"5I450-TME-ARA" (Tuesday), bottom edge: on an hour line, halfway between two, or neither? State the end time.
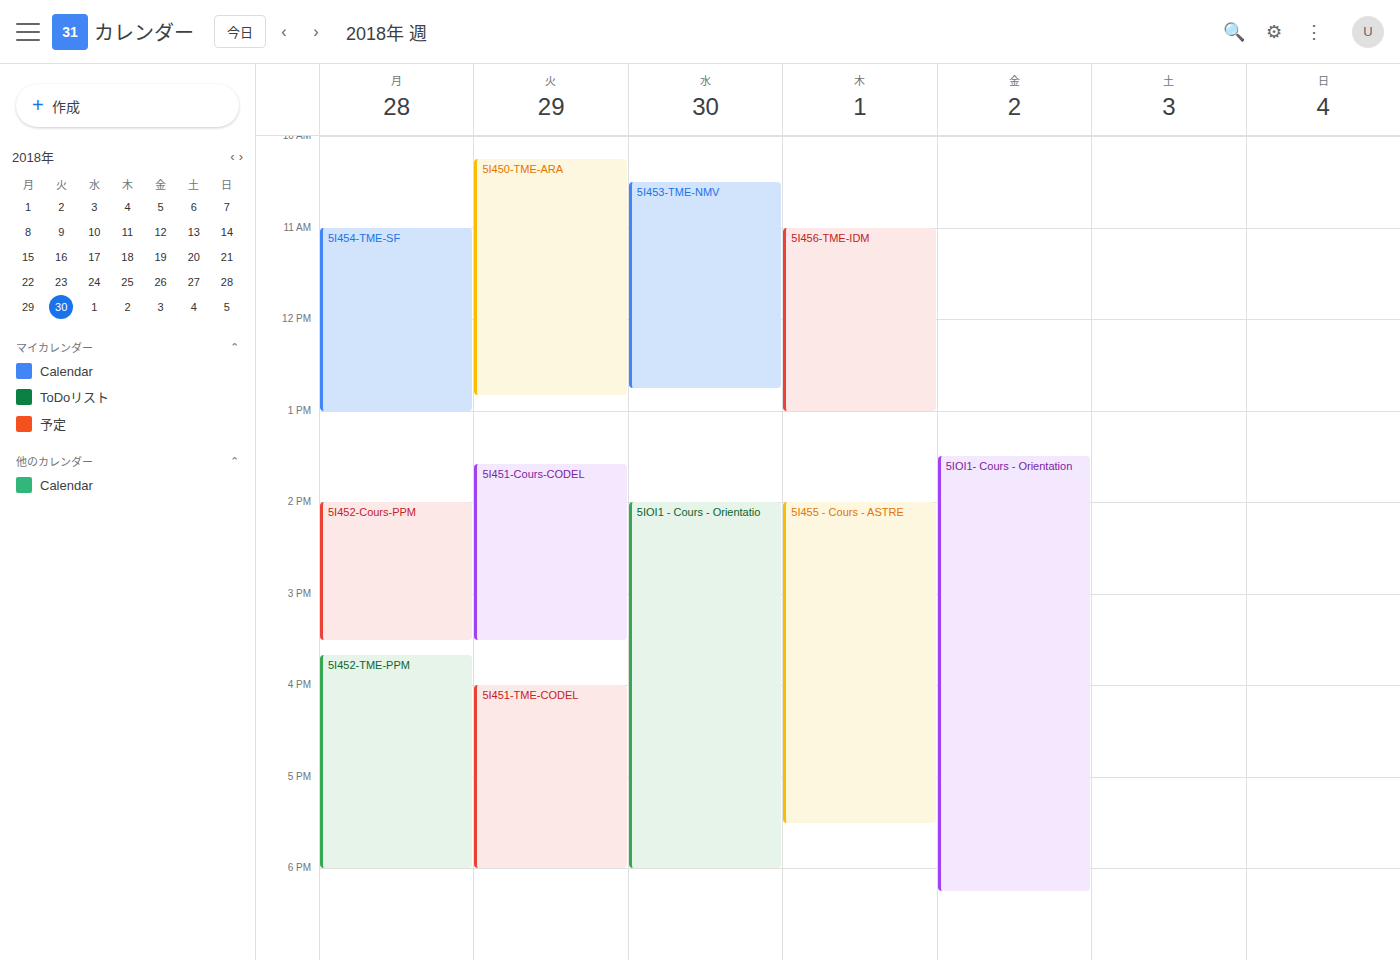
12:50 PM -- neither: 50 minutes below the 12 PM line and 10 minutes above the 1 PM line.